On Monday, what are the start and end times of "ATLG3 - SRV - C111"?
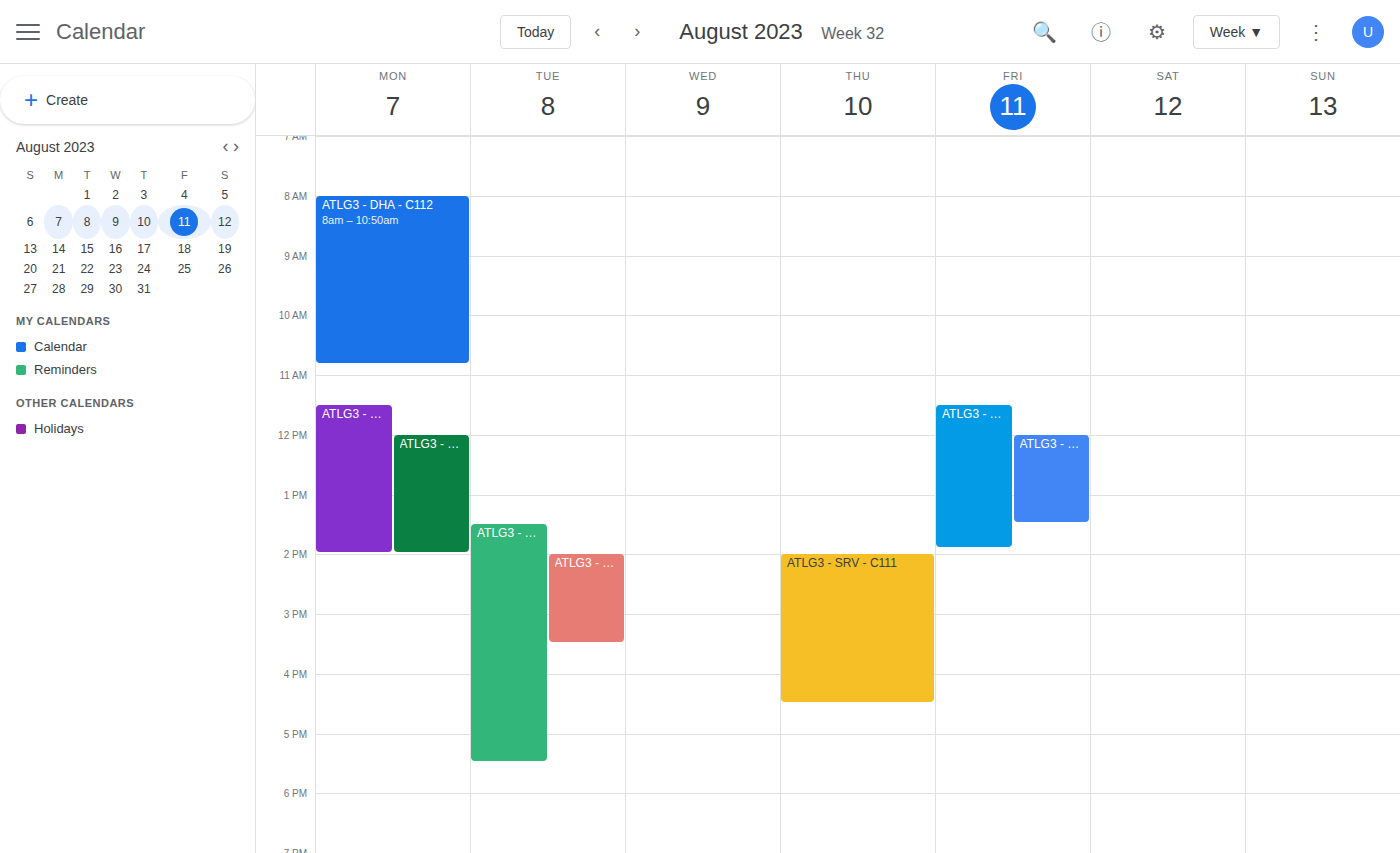
11:30 AM to 2:00 PM